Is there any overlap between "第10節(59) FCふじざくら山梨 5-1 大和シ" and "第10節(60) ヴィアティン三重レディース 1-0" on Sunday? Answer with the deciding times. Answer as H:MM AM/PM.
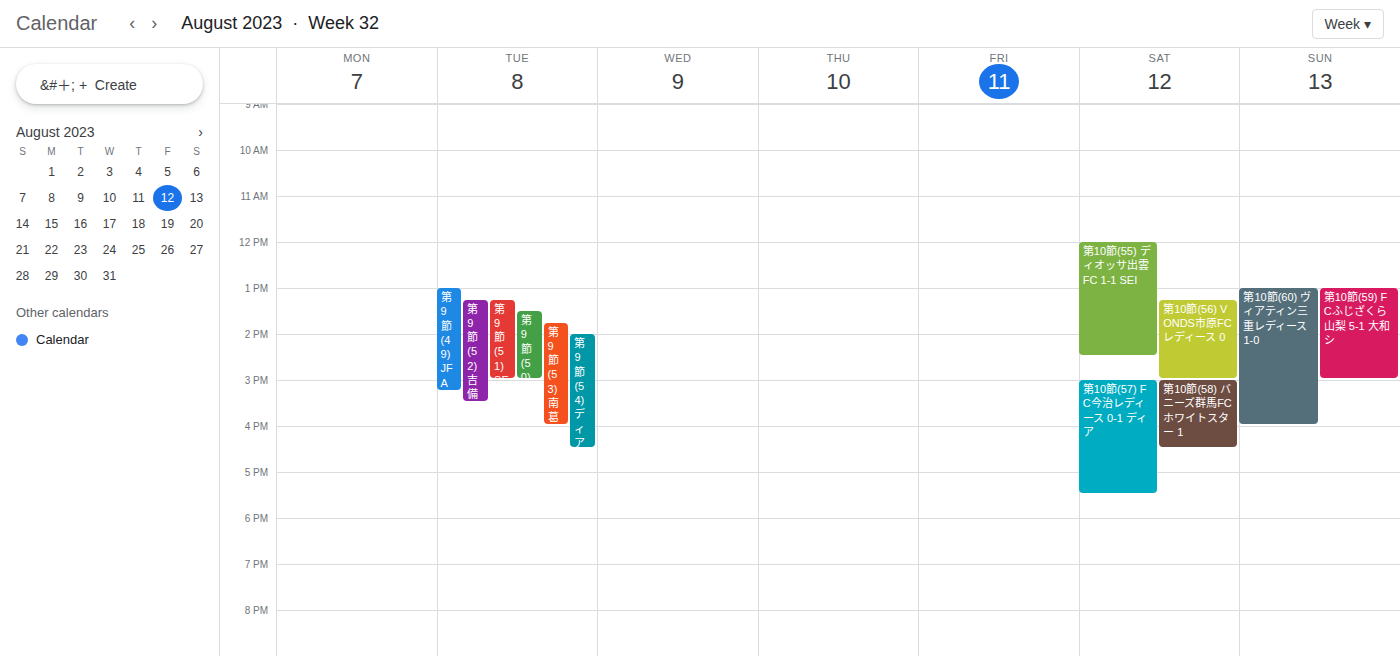
"第10節(59) FCふじざくら山梨 5-1 大和シ" runs 1:00 PM to 3:00 PM, inside "第10節(60) ヴィアティン三重レディース 1-0" -- they overlap.